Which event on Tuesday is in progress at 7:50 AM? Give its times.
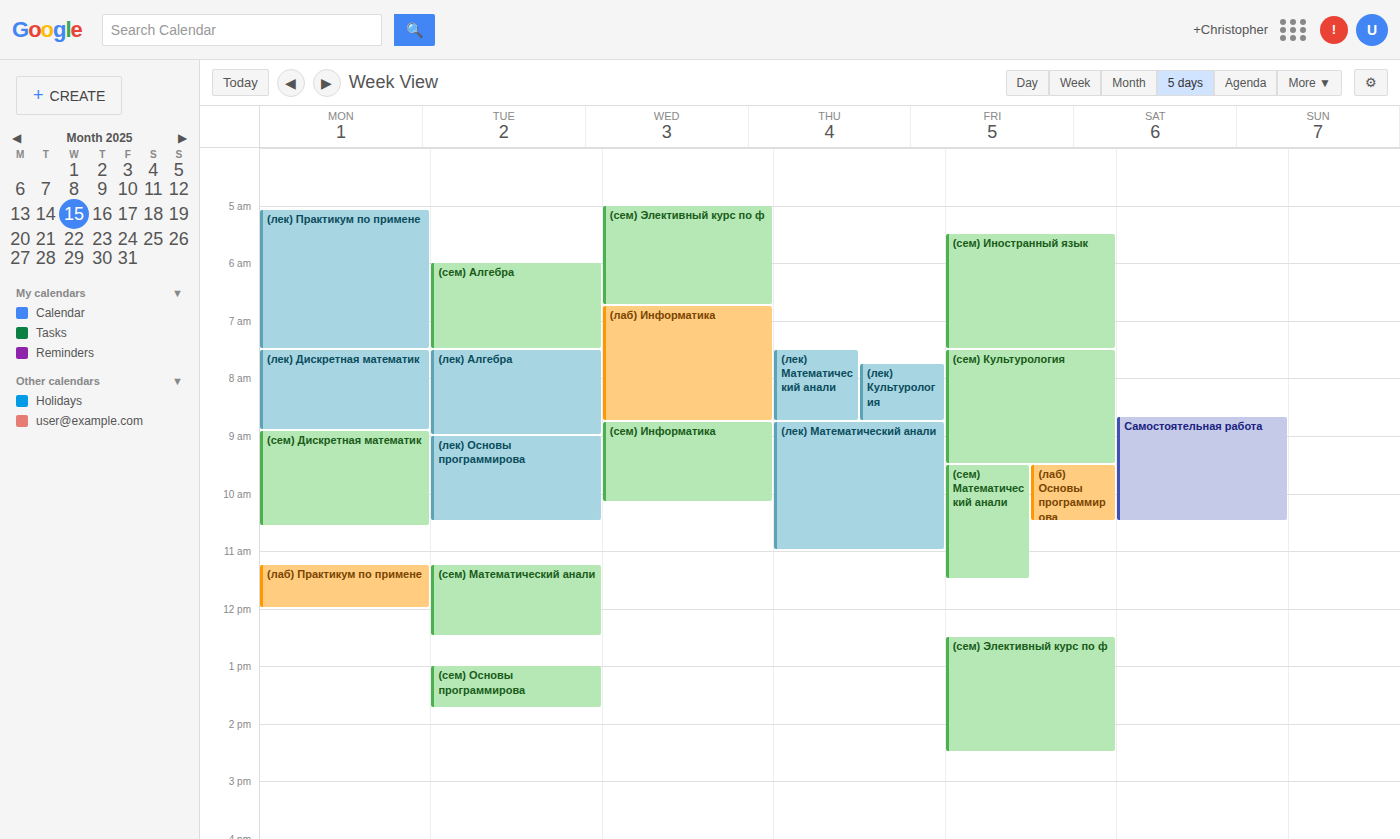
"(лек) Алгебра", 7:30 AM to 9:00 AM